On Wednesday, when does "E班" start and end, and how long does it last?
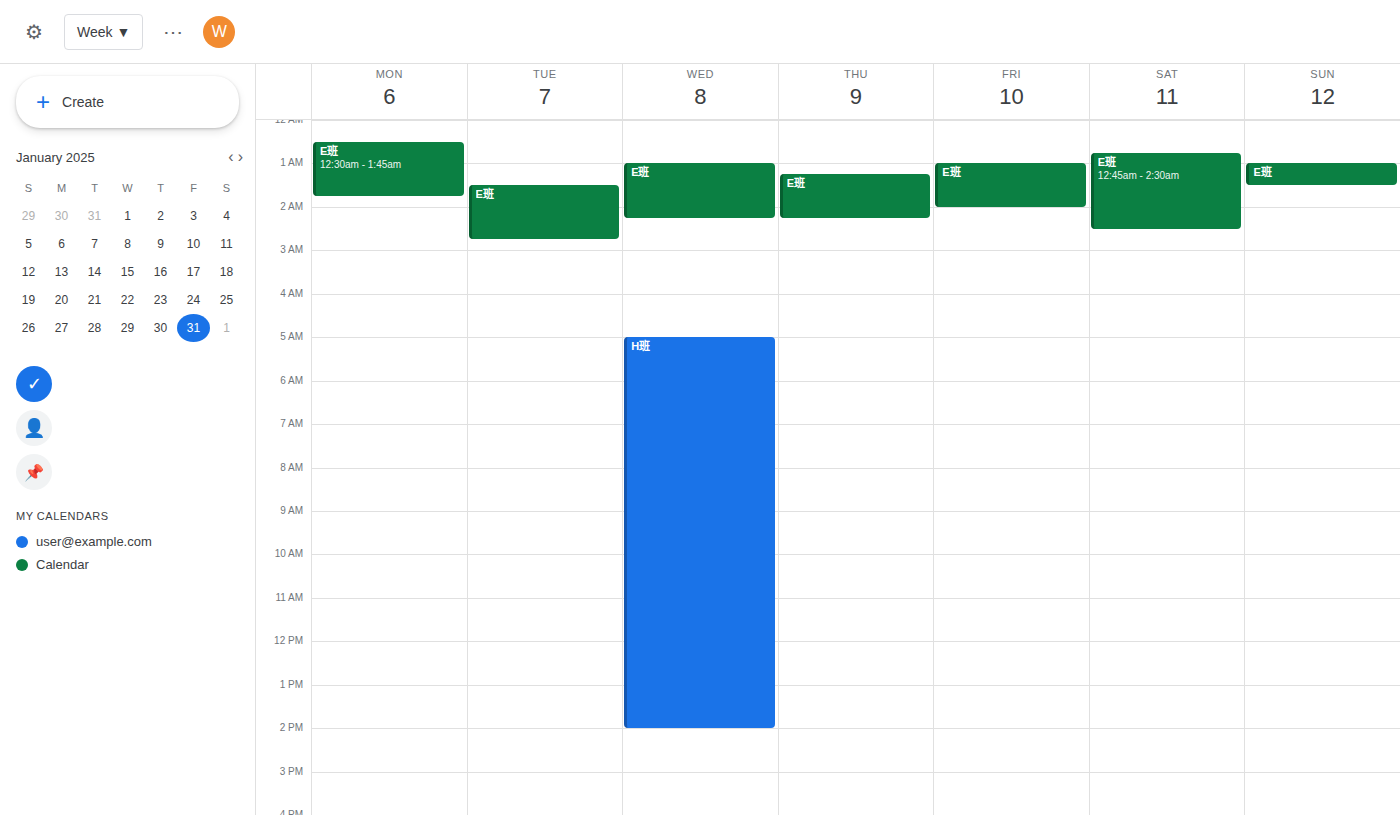
1:00 AM to 2:15 AM, 1 hour 15 minutes